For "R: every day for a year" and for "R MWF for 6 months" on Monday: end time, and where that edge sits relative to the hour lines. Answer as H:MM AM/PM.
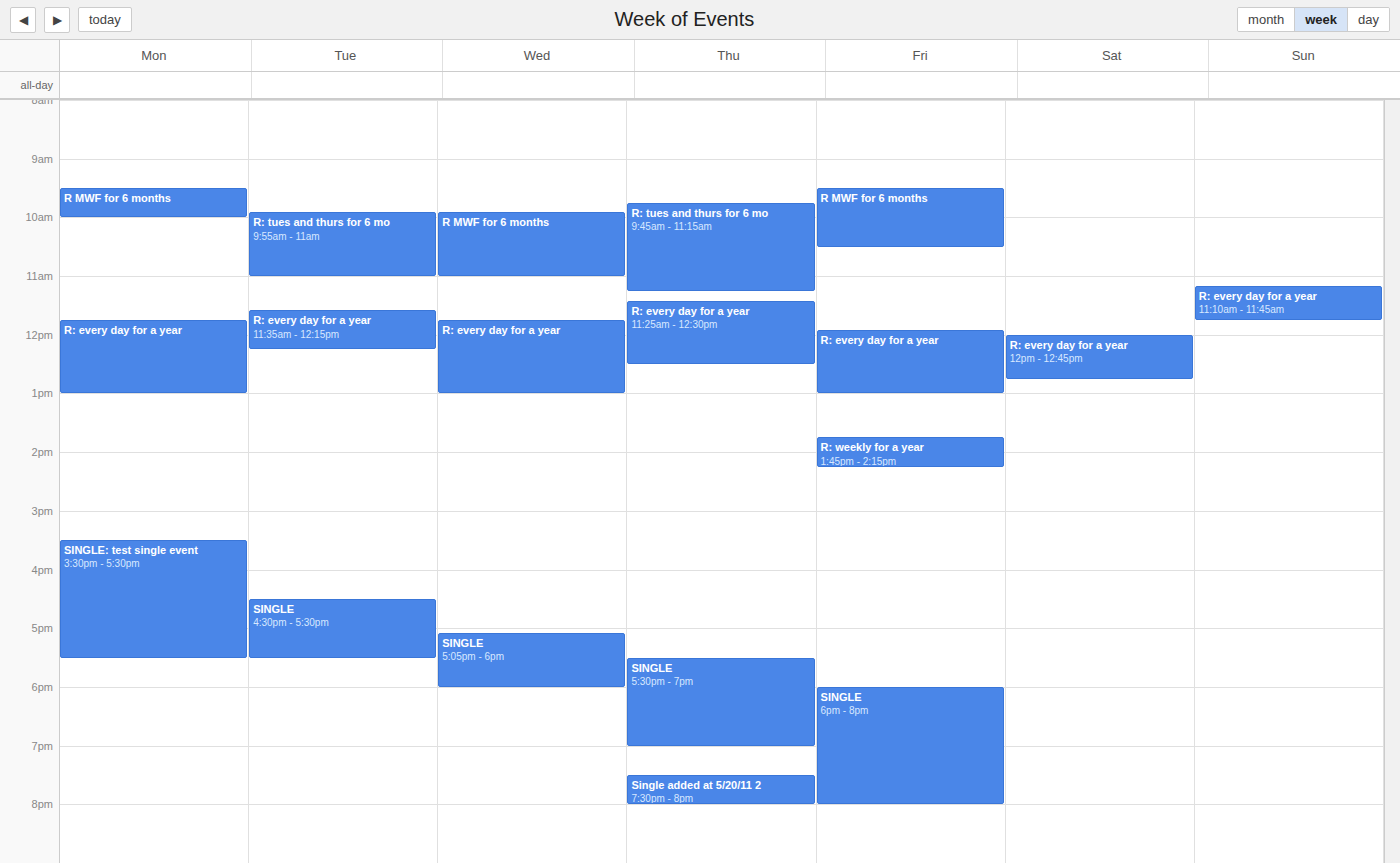
"R: every day for a year": 1:00 PM, exactly on the 1 PM line. "R MWF for 6 months": 10:00 AM, exactly on the 10 AM line.